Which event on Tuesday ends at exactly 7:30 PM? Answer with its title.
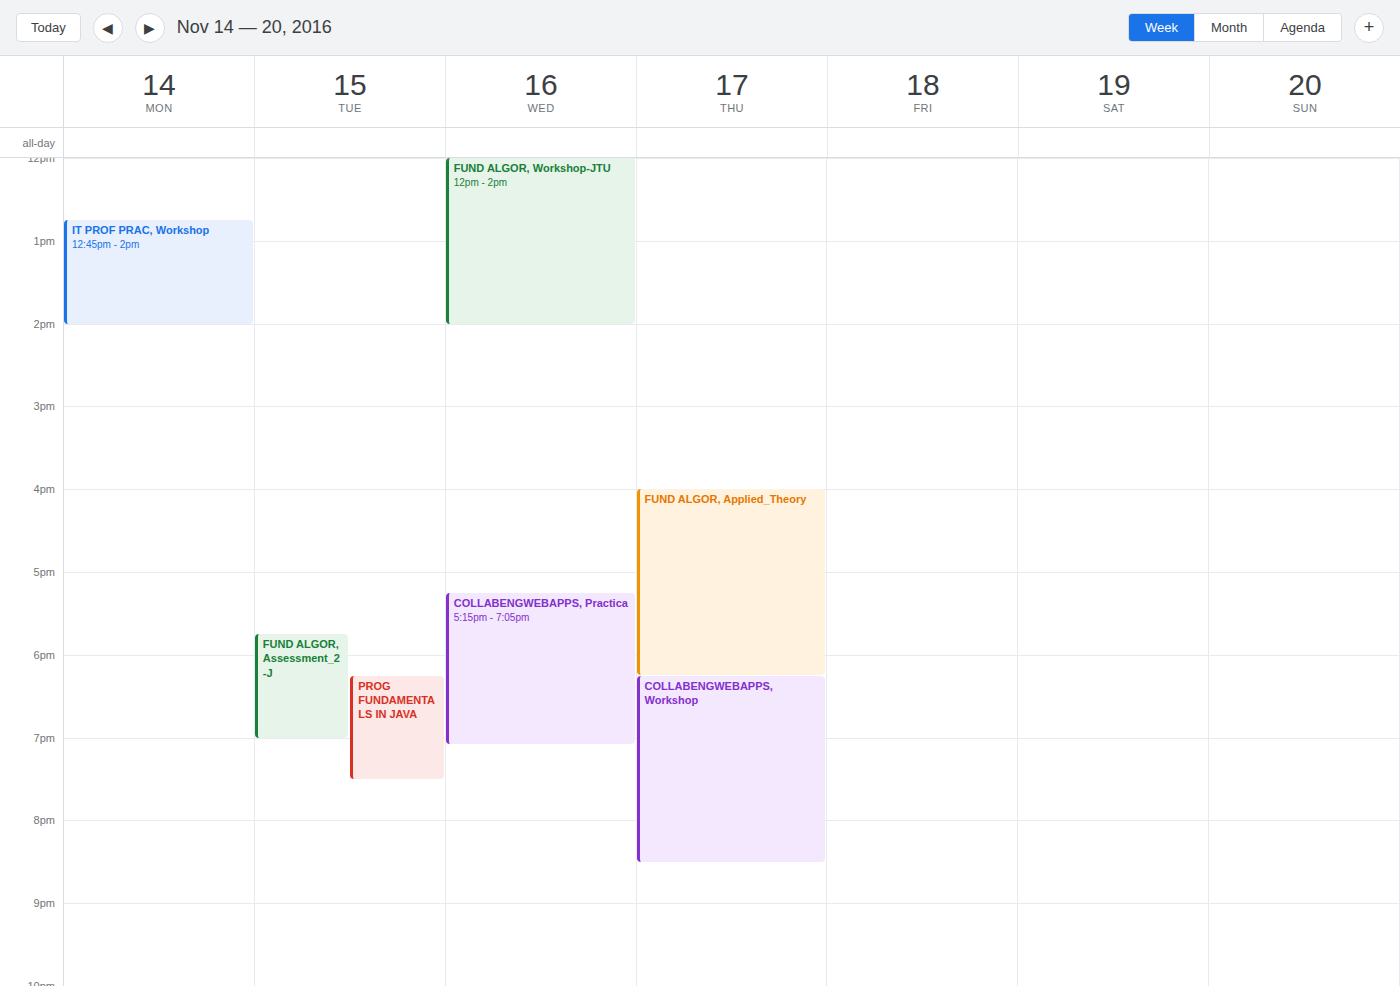
"PROG FUNDAMENTALS IN JAVA"